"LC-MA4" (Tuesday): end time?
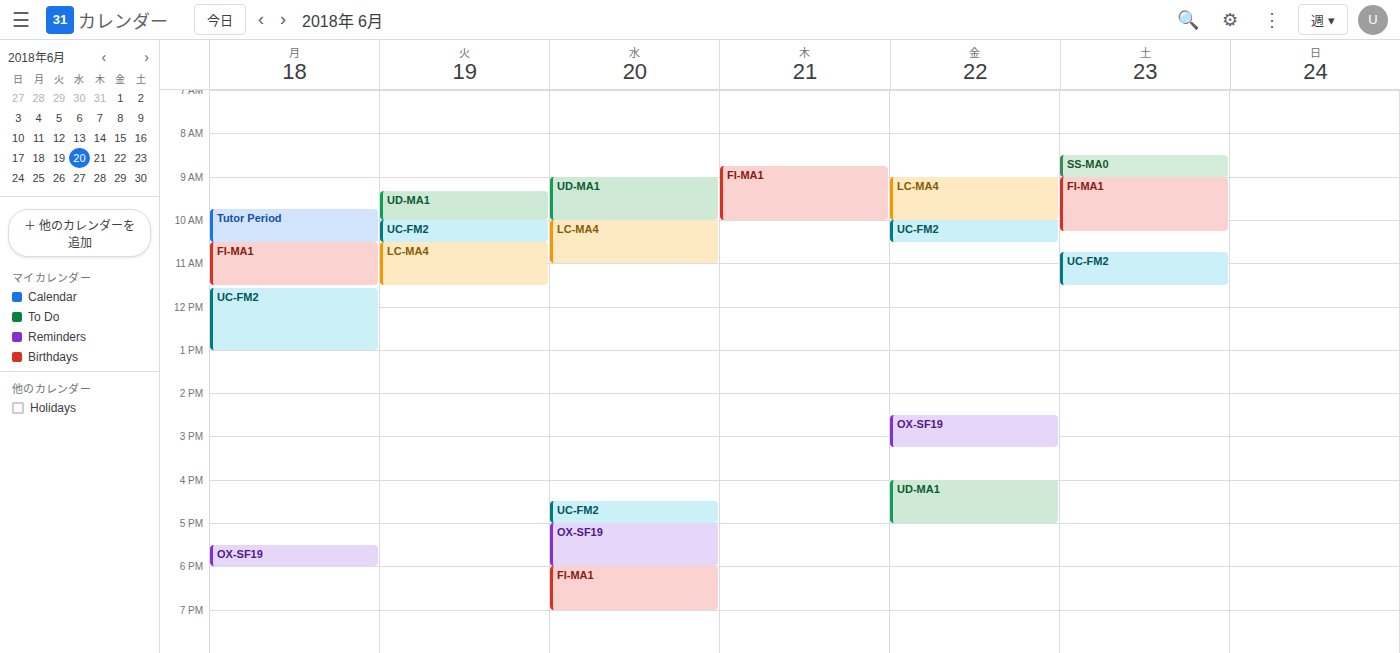
11:30 AM